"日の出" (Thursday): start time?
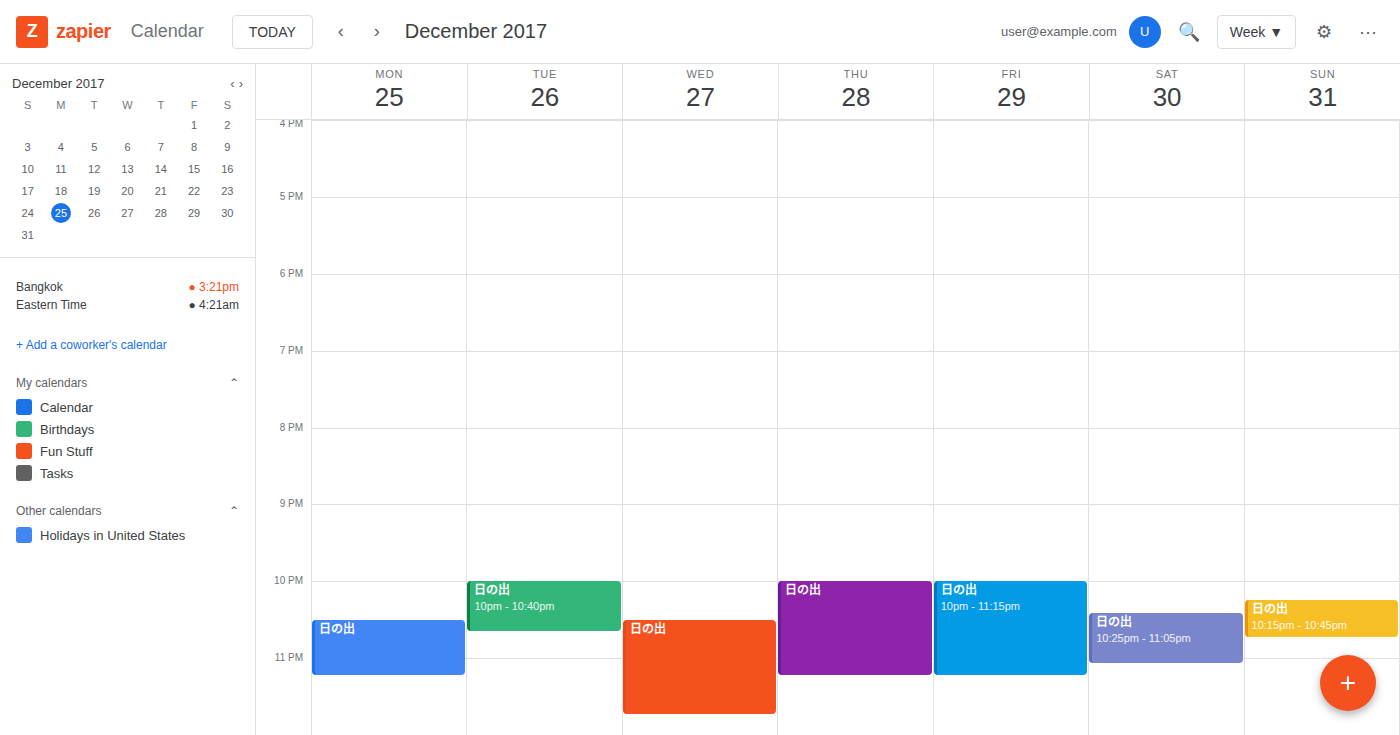
10:00 PM